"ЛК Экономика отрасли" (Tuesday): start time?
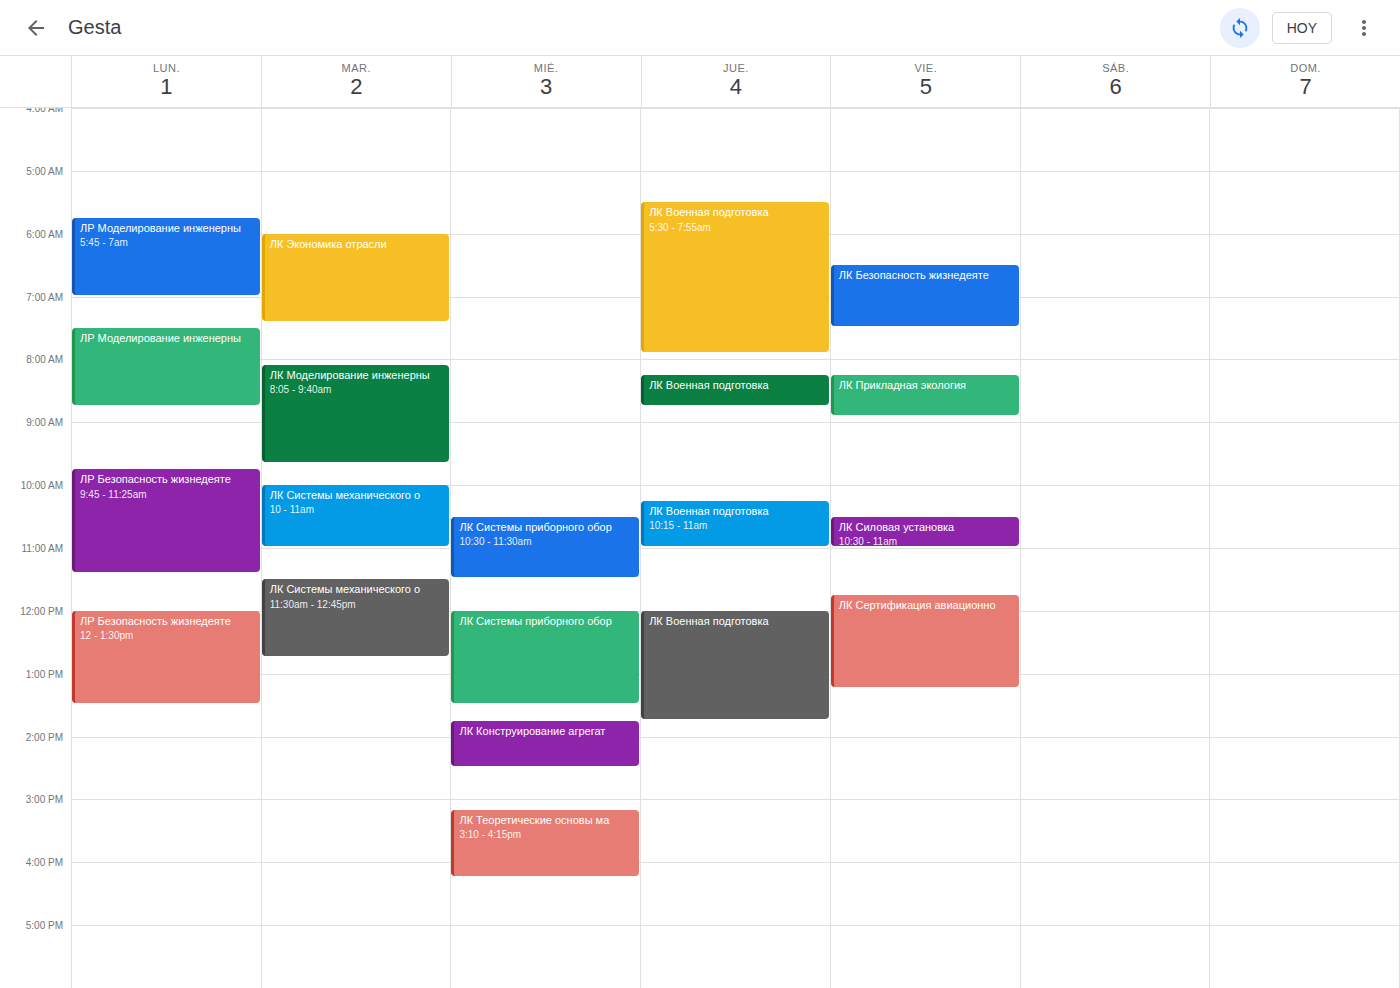
6:00 AM